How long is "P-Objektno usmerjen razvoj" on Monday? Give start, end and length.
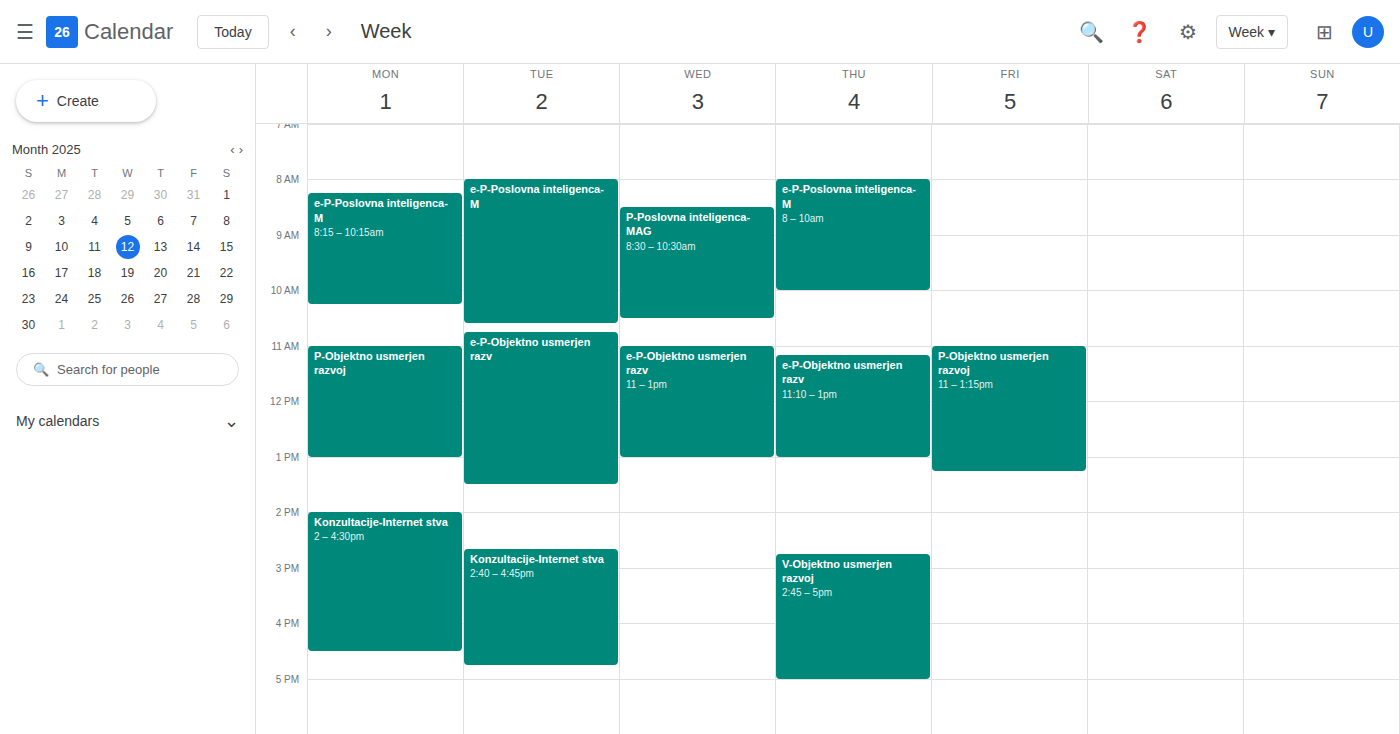
11:00 AM to 1:00 PM, 2 hours